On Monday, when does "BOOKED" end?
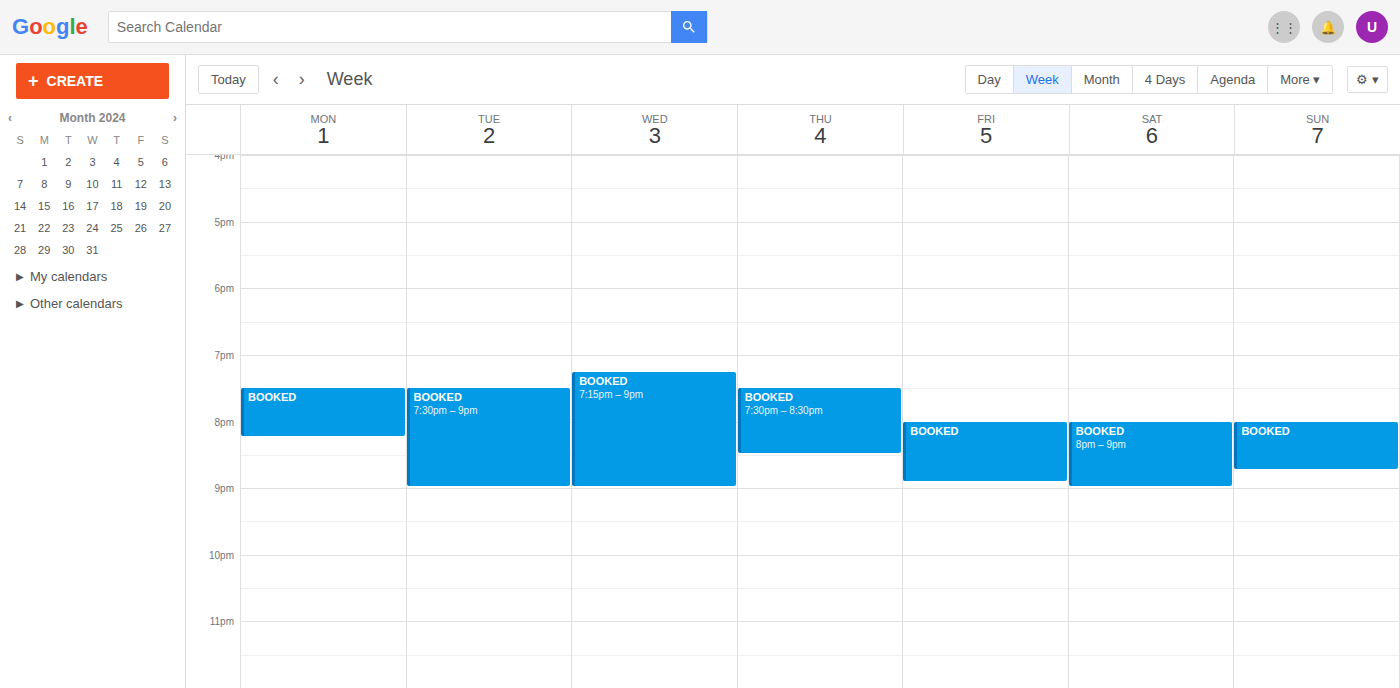
8:15 PM